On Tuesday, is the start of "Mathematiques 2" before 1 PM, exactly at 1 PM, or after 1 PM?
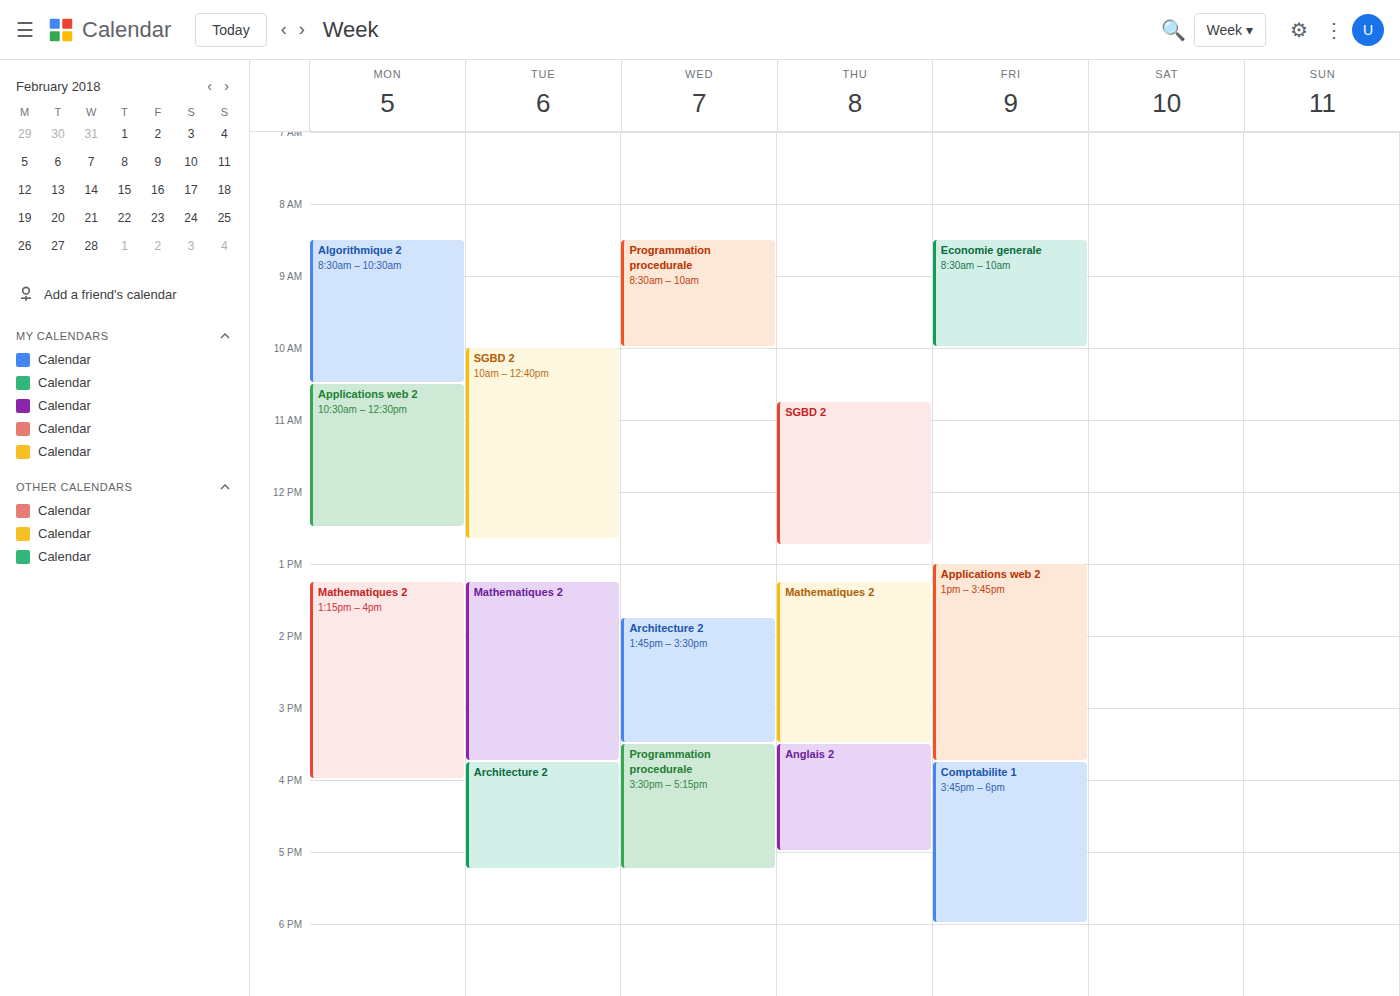
1:15 PM -- after 1 PM, 15 minutes below the 1 PM line.